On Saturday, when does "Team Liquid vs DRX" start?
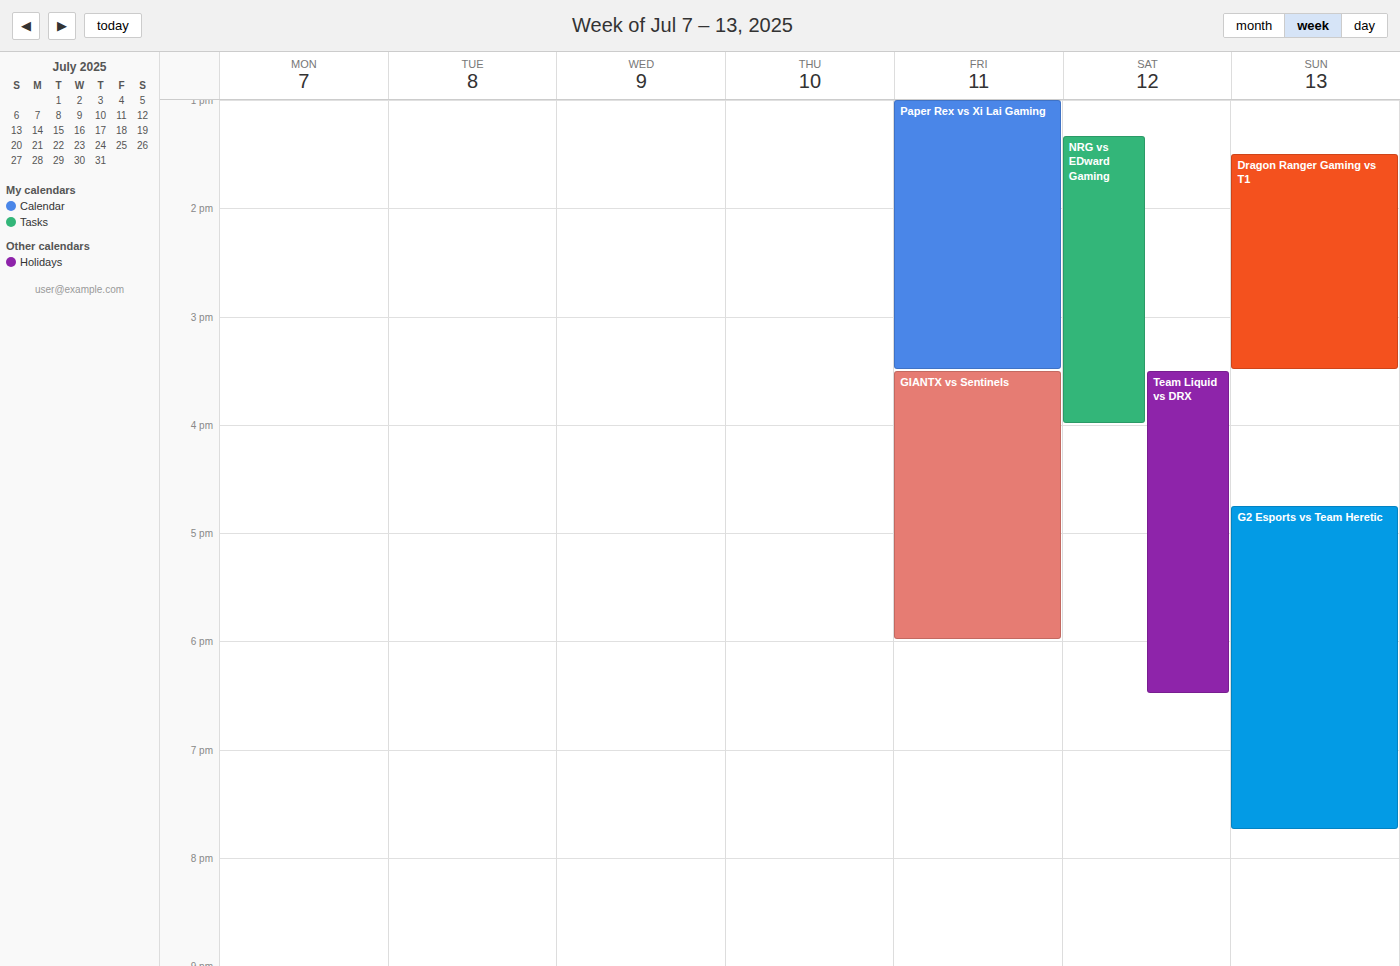
3:30 PM